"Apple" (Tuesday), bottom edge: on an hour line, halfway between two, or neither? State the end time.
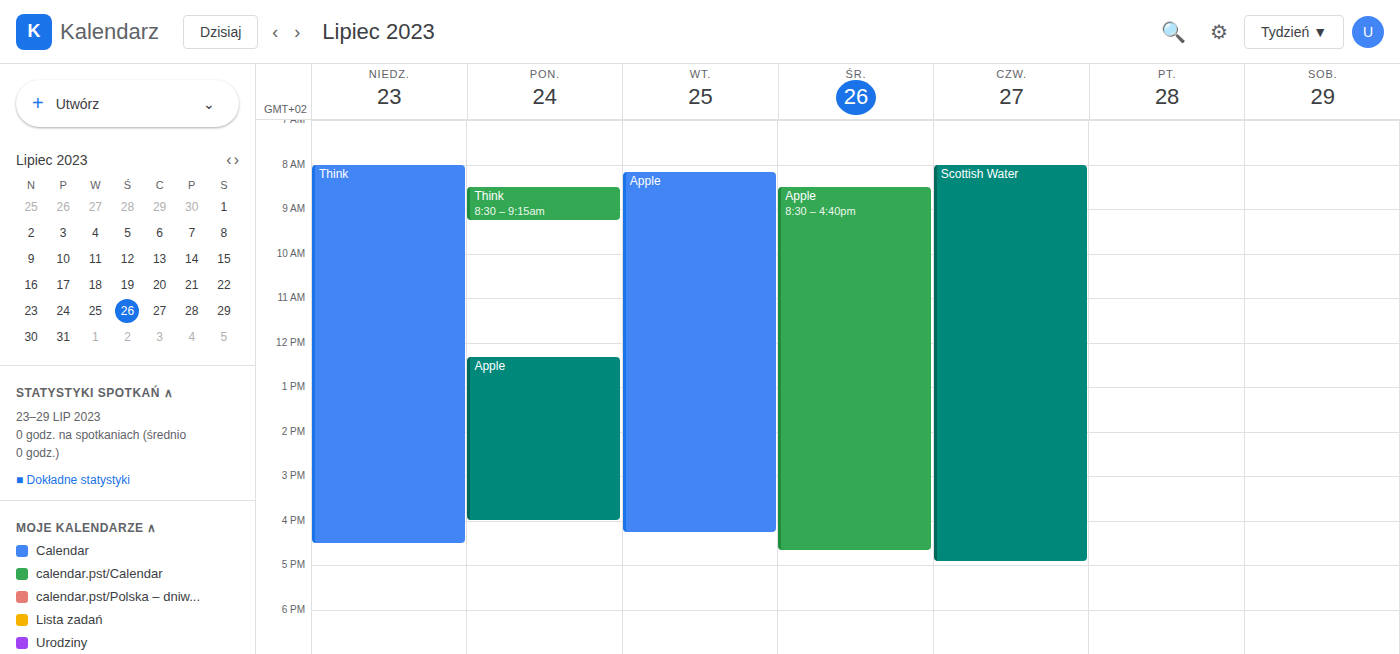
4:15 PM -- neither: a quarter of the way from the 4 PM line to the 5 PM line.